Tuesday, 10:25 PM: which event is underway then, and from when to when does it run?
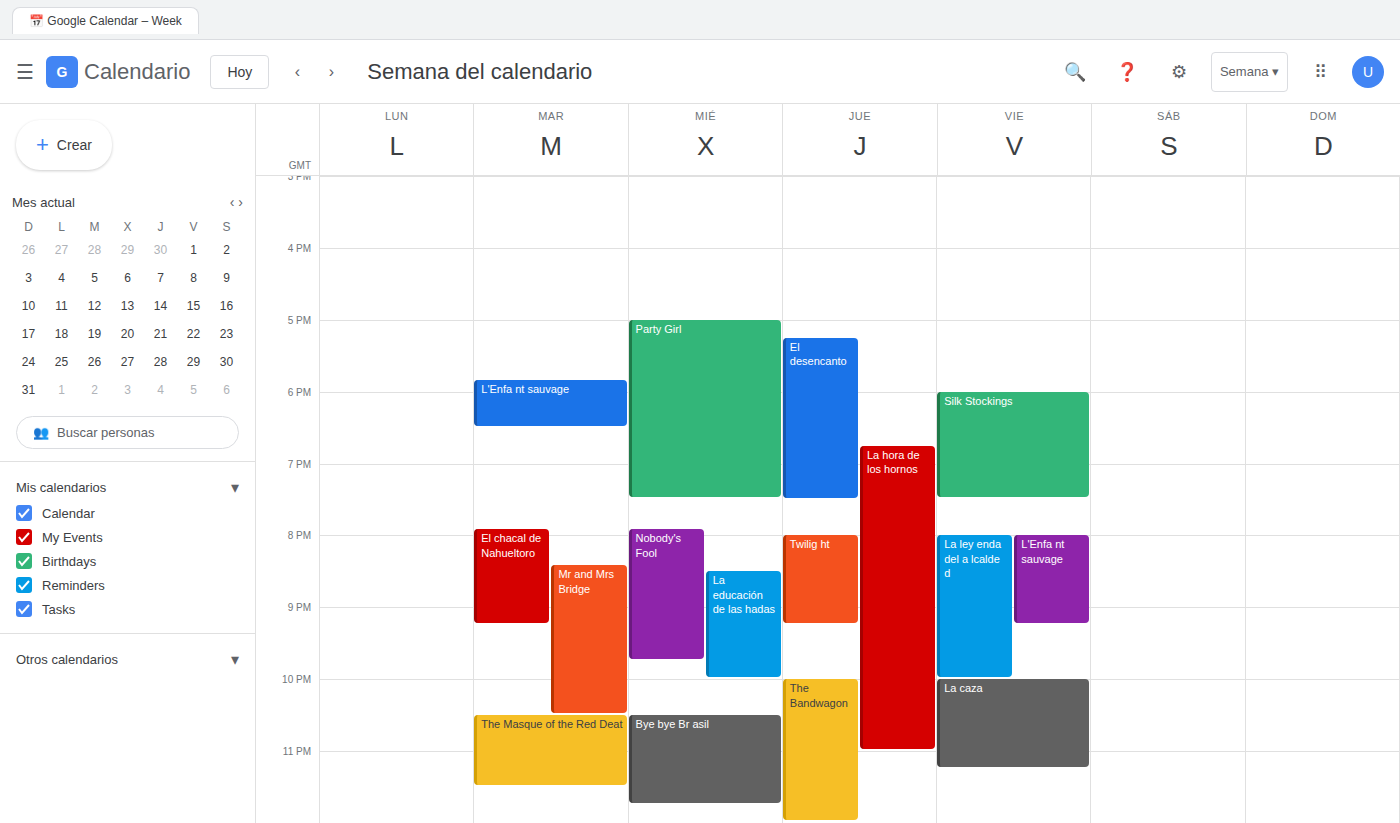
"Mr and Mrs Bridge", 8:25 PM to 10:30 PM